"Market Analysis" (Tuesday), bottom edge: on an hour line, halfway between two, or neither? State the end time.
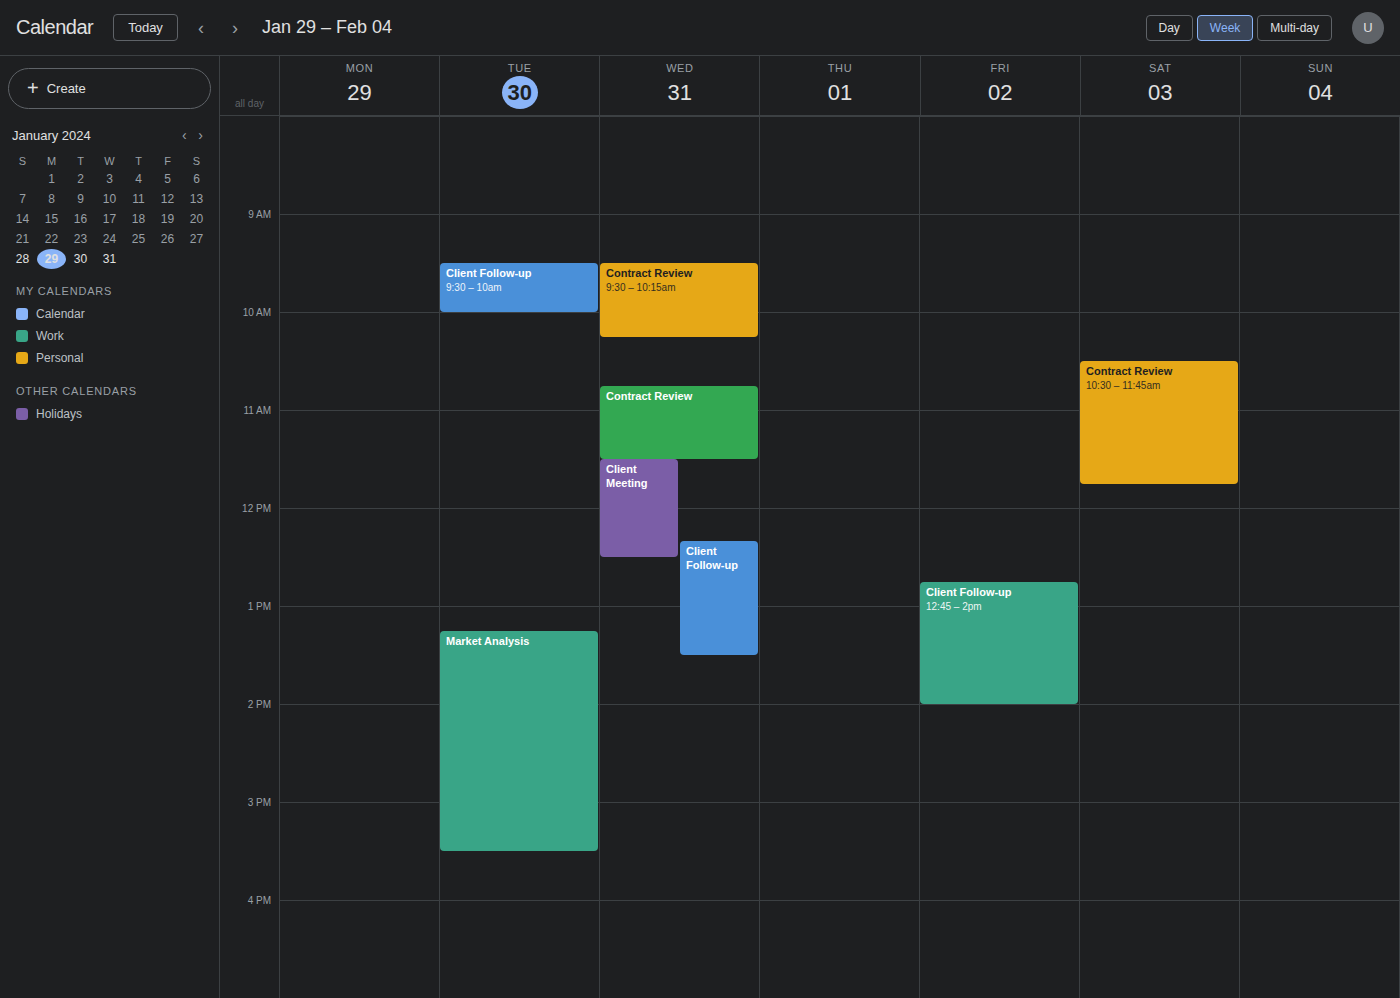
3:30 PM -- halfway between the 3 PM and 4 PM lines.